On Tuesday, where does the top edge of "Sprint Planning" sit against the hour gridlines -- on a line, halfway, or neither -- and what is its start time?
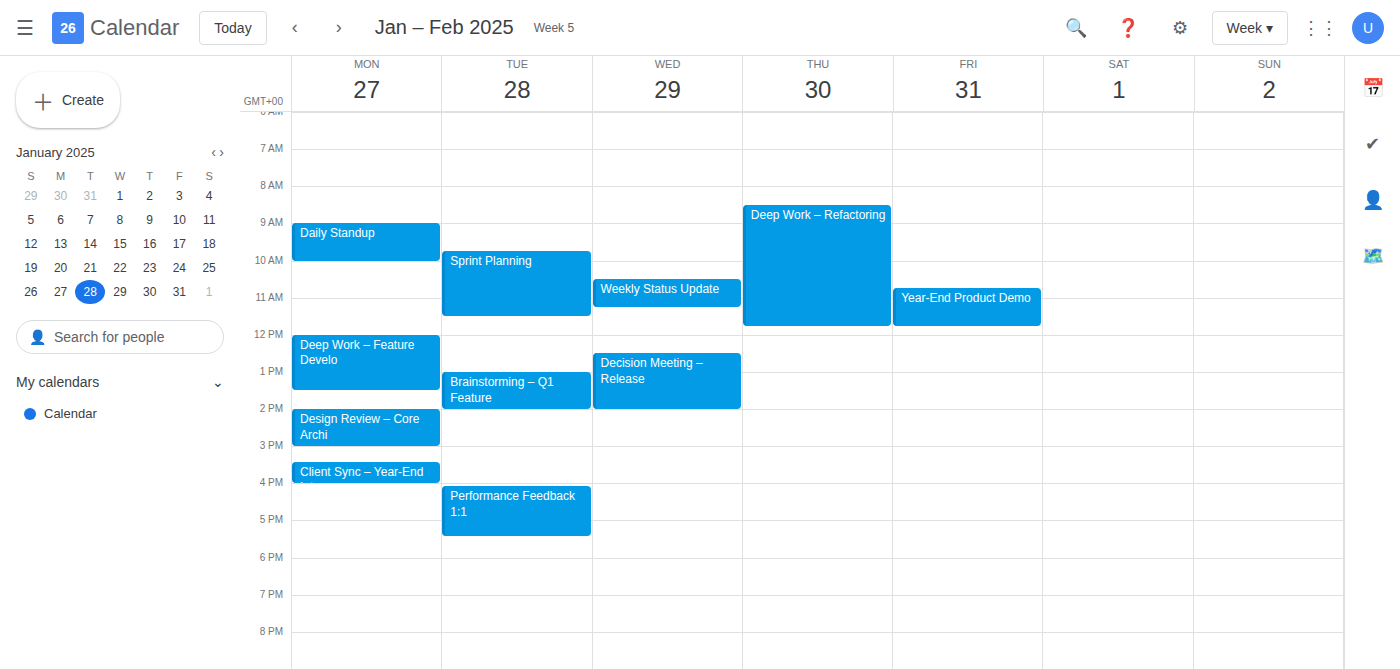
9:45 AM -- neither: three quarters of the way from the 9 AM line to the 10 AM line.